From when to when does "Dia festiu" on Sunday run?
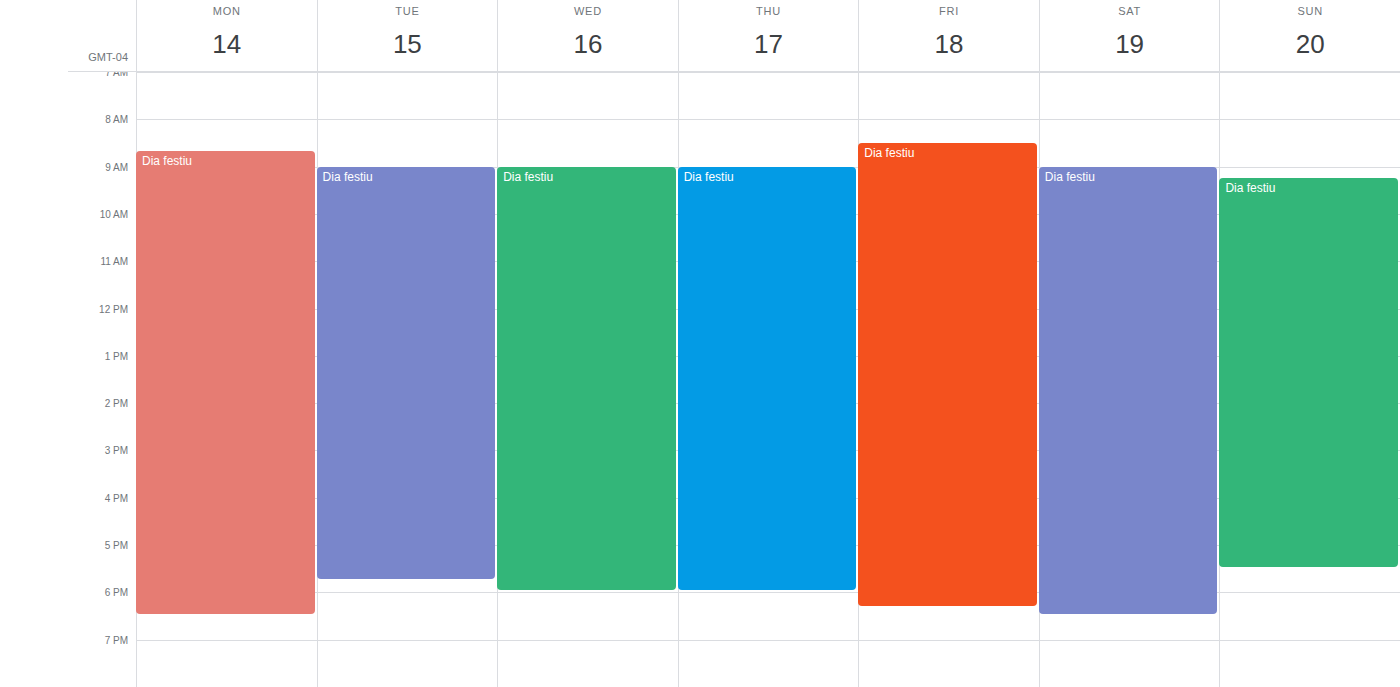
09:15 to 17:30